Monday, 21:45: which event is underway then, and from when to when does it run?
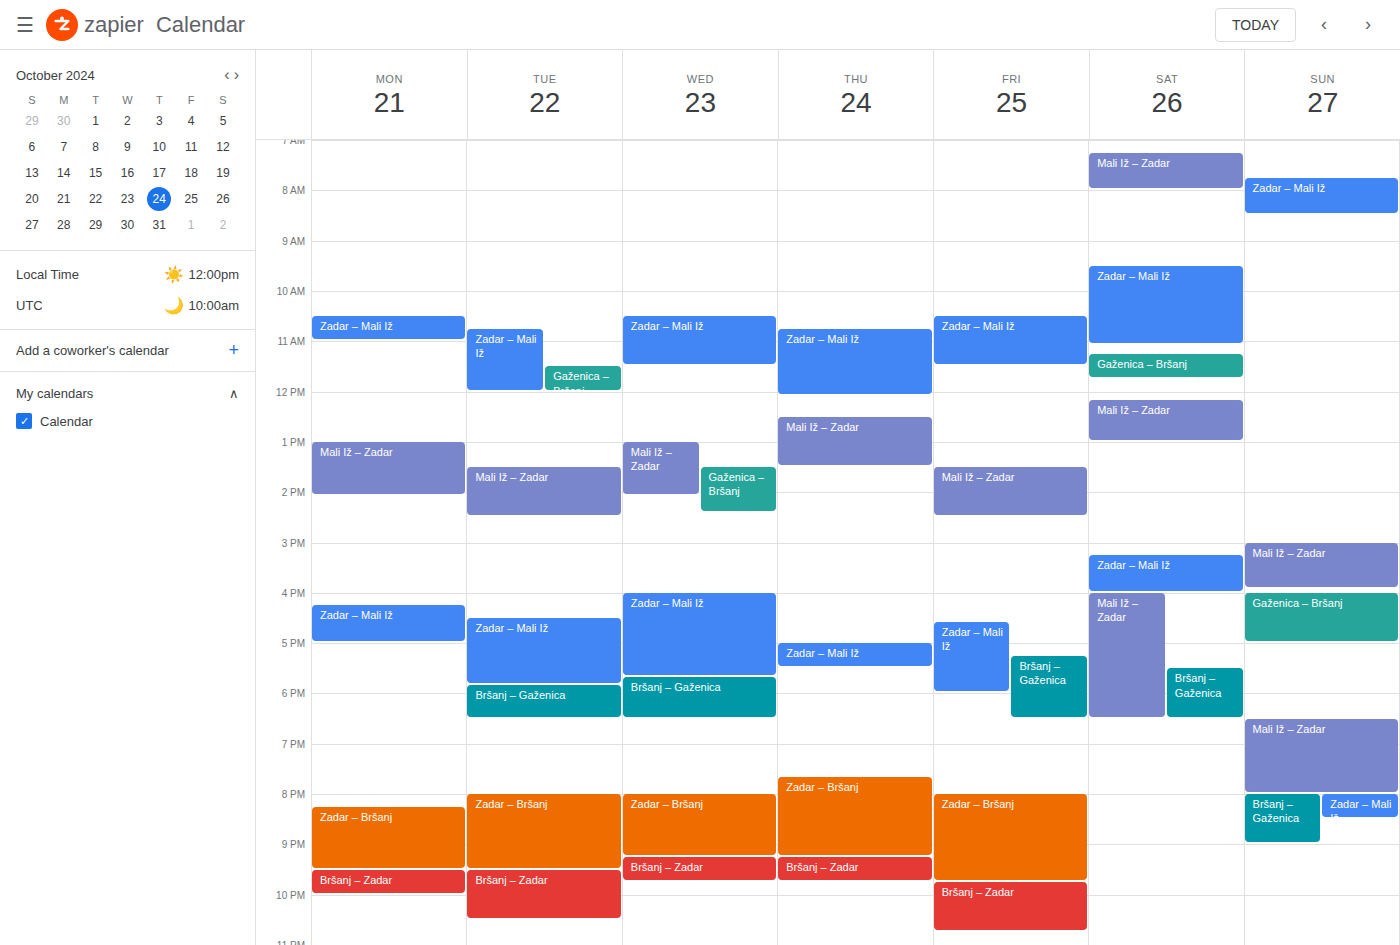
"Bršanj – Zadar", 21:30 to 22:00